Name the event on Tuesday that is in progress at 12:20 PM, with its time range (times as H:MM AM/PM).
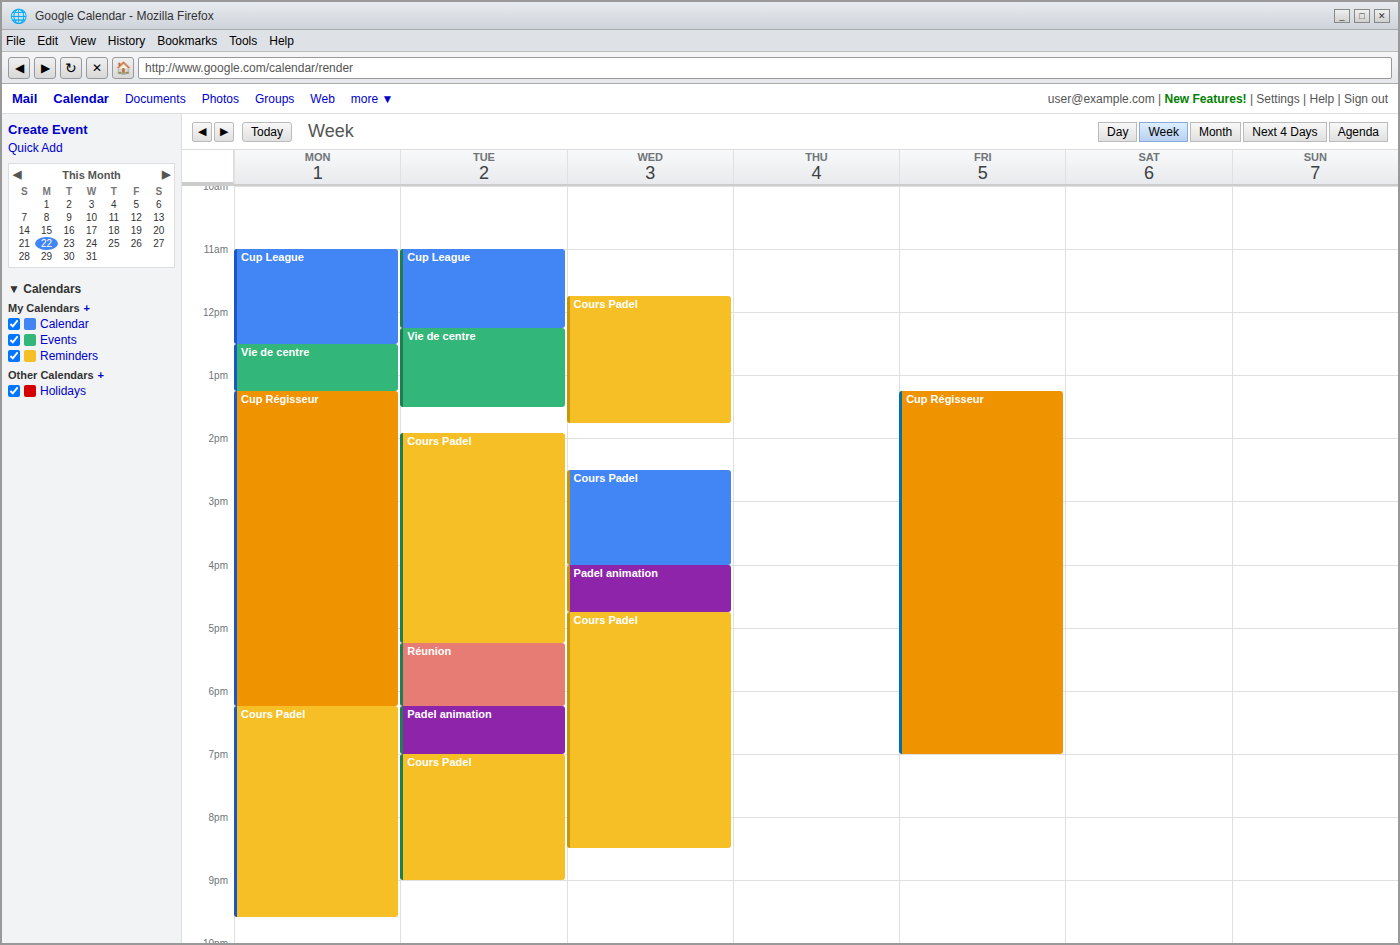
"Vie de centre", 12:15 PM to 1:30 PM